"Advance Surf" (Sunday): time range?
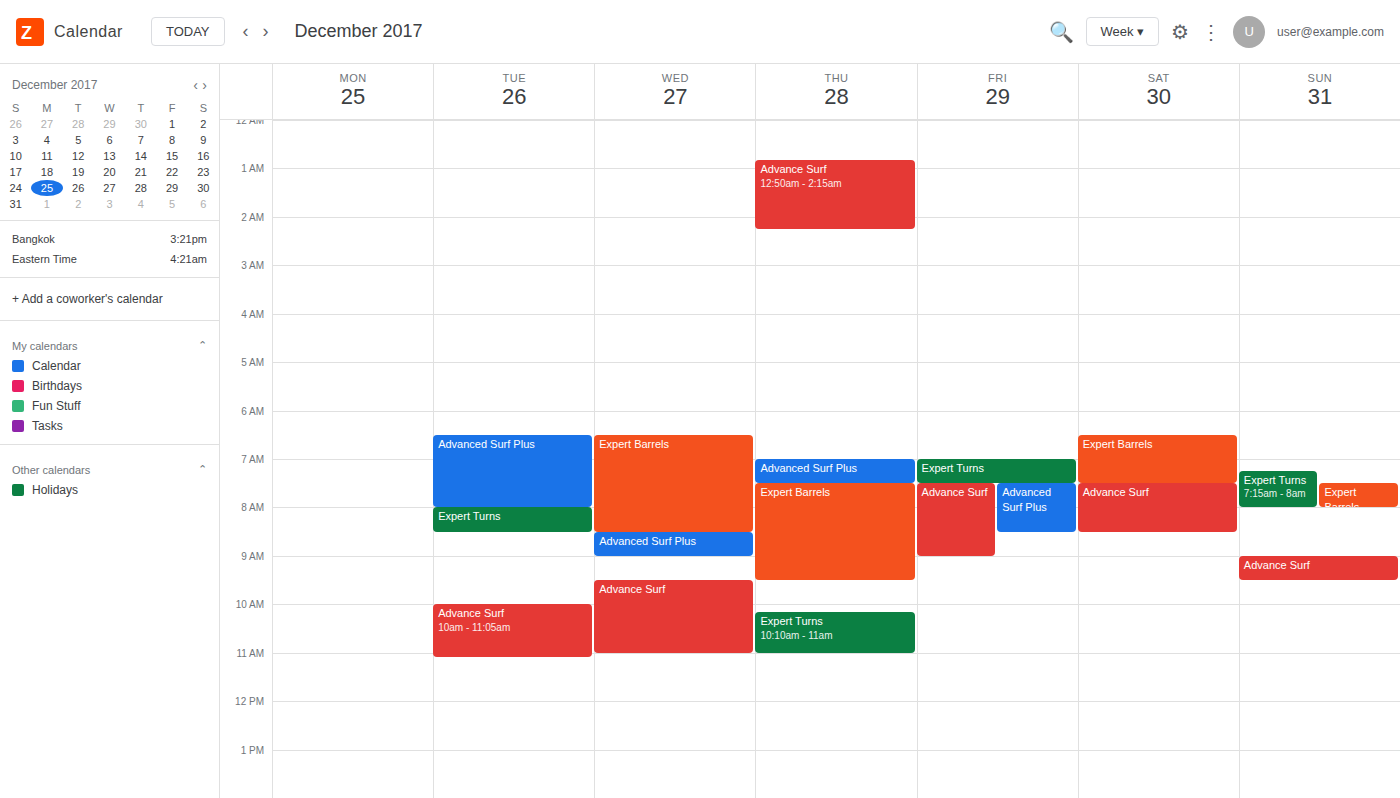
9:00 AM to 9:30 AM